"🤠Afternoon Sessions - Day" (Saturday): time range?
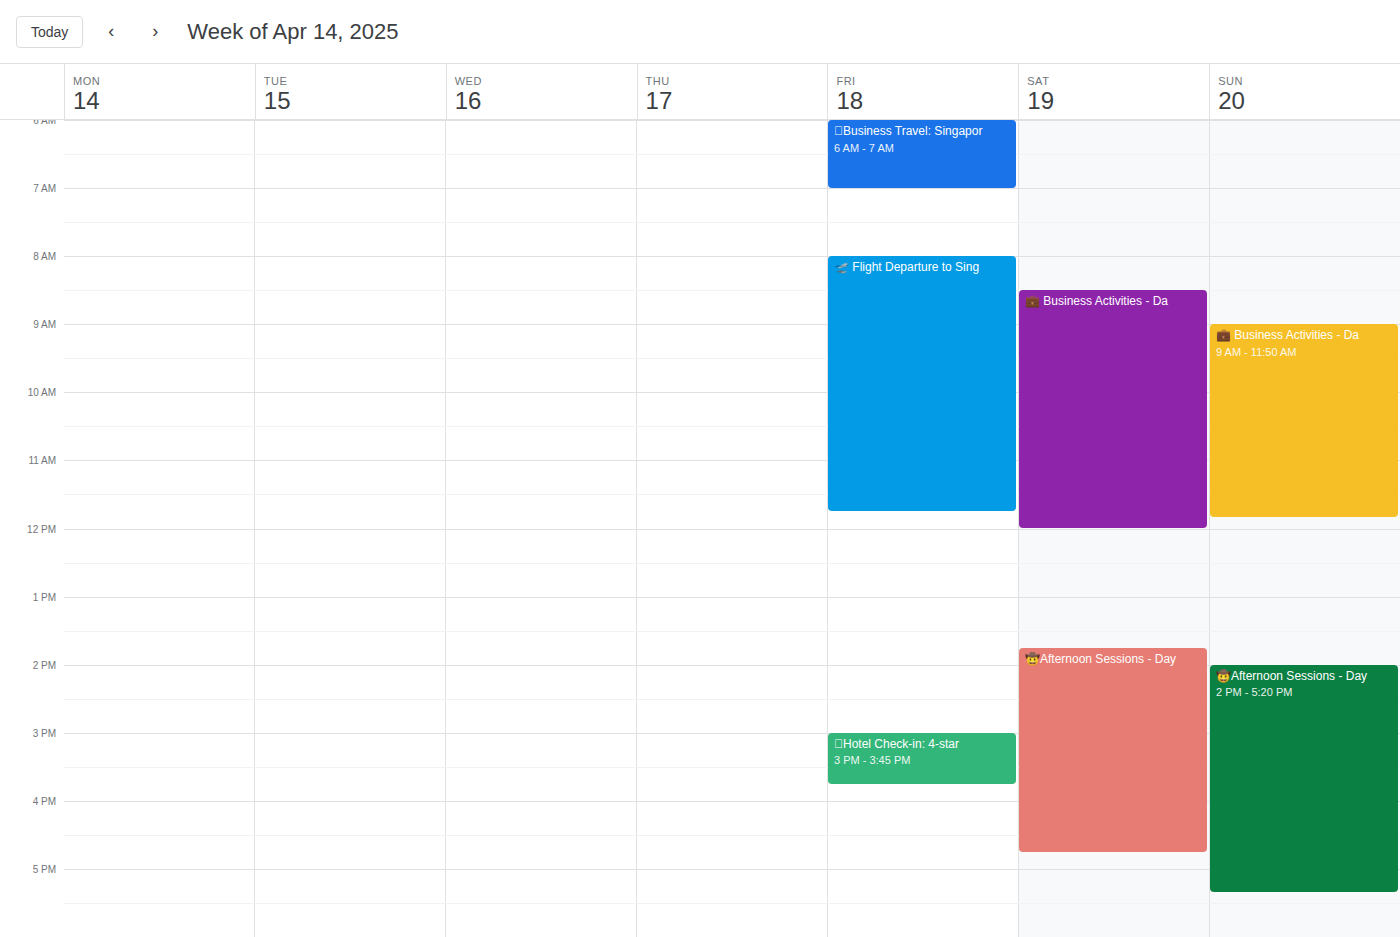
1:45 PM to 4:45 PM